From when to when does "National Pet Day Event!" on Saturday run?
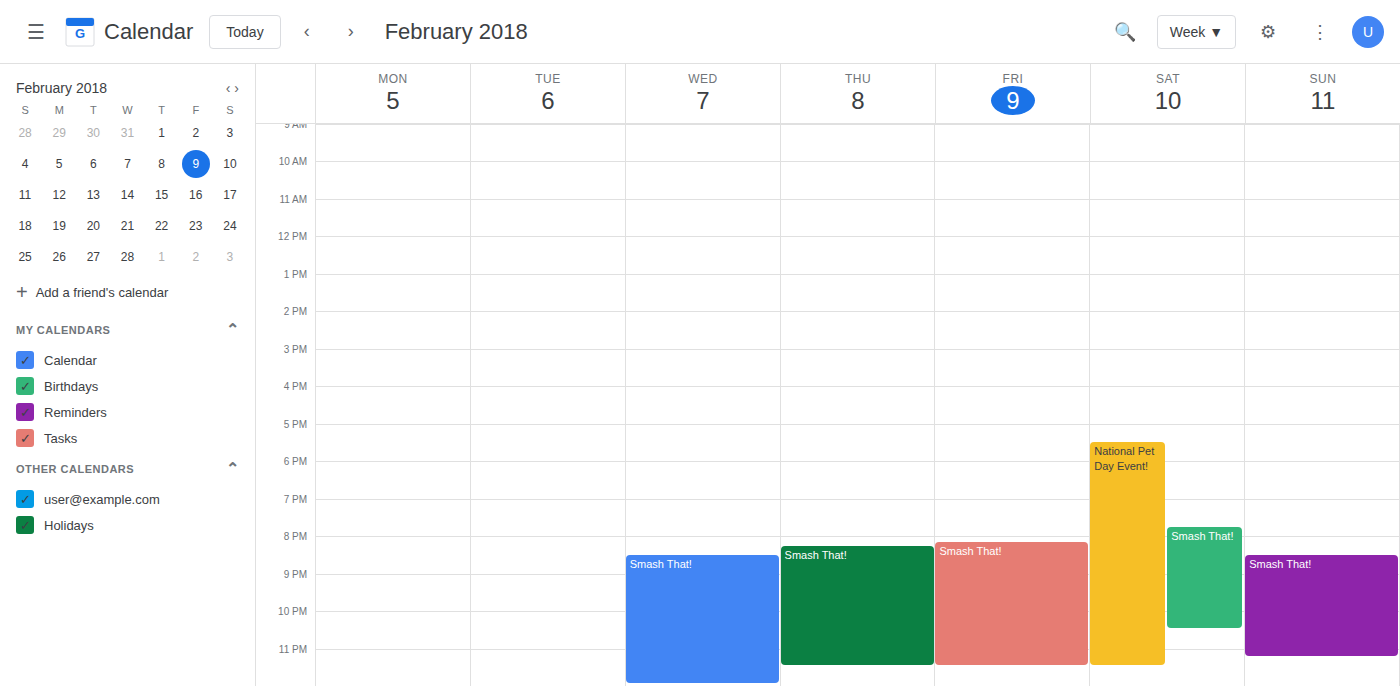
5:30 PM to 11:30 PM